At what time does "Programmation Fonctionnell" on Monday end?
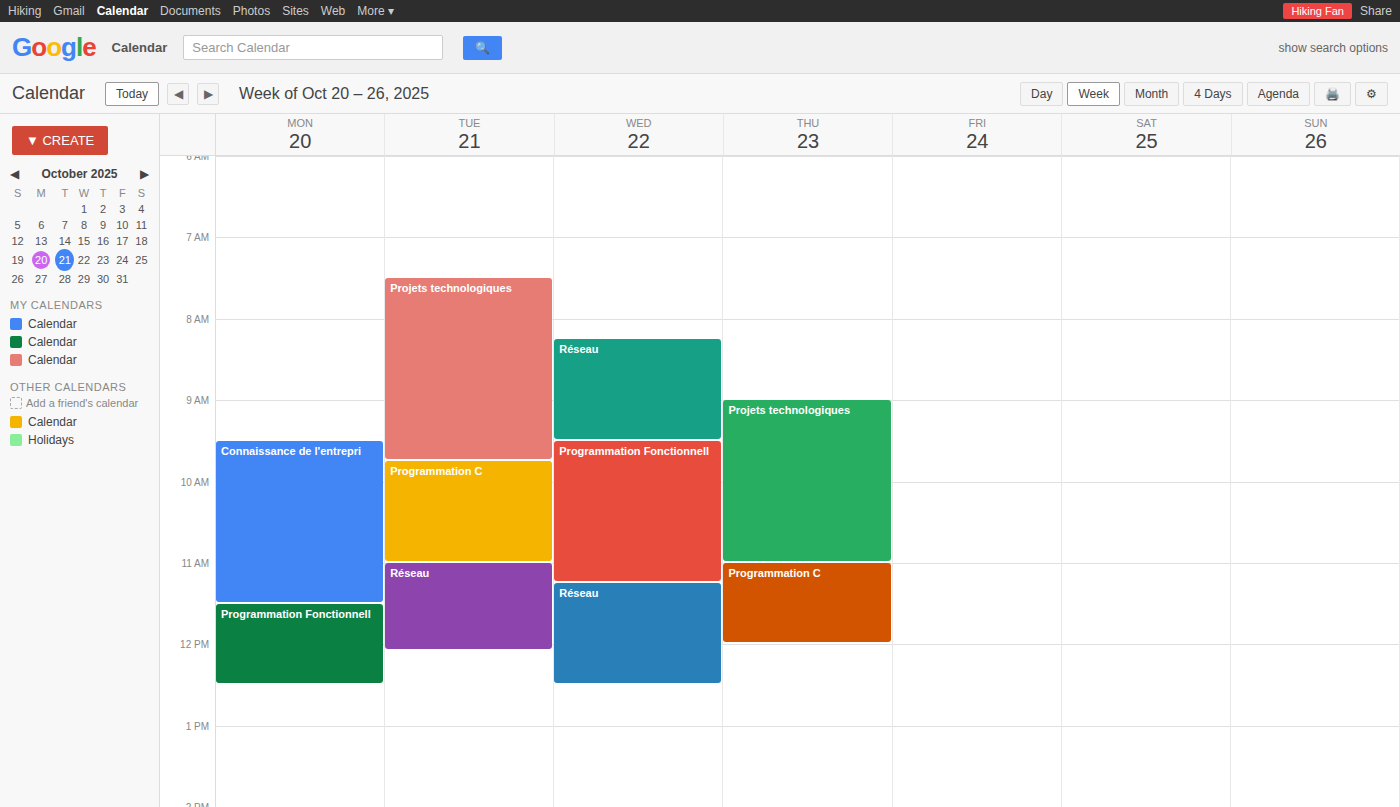
12:30 PM